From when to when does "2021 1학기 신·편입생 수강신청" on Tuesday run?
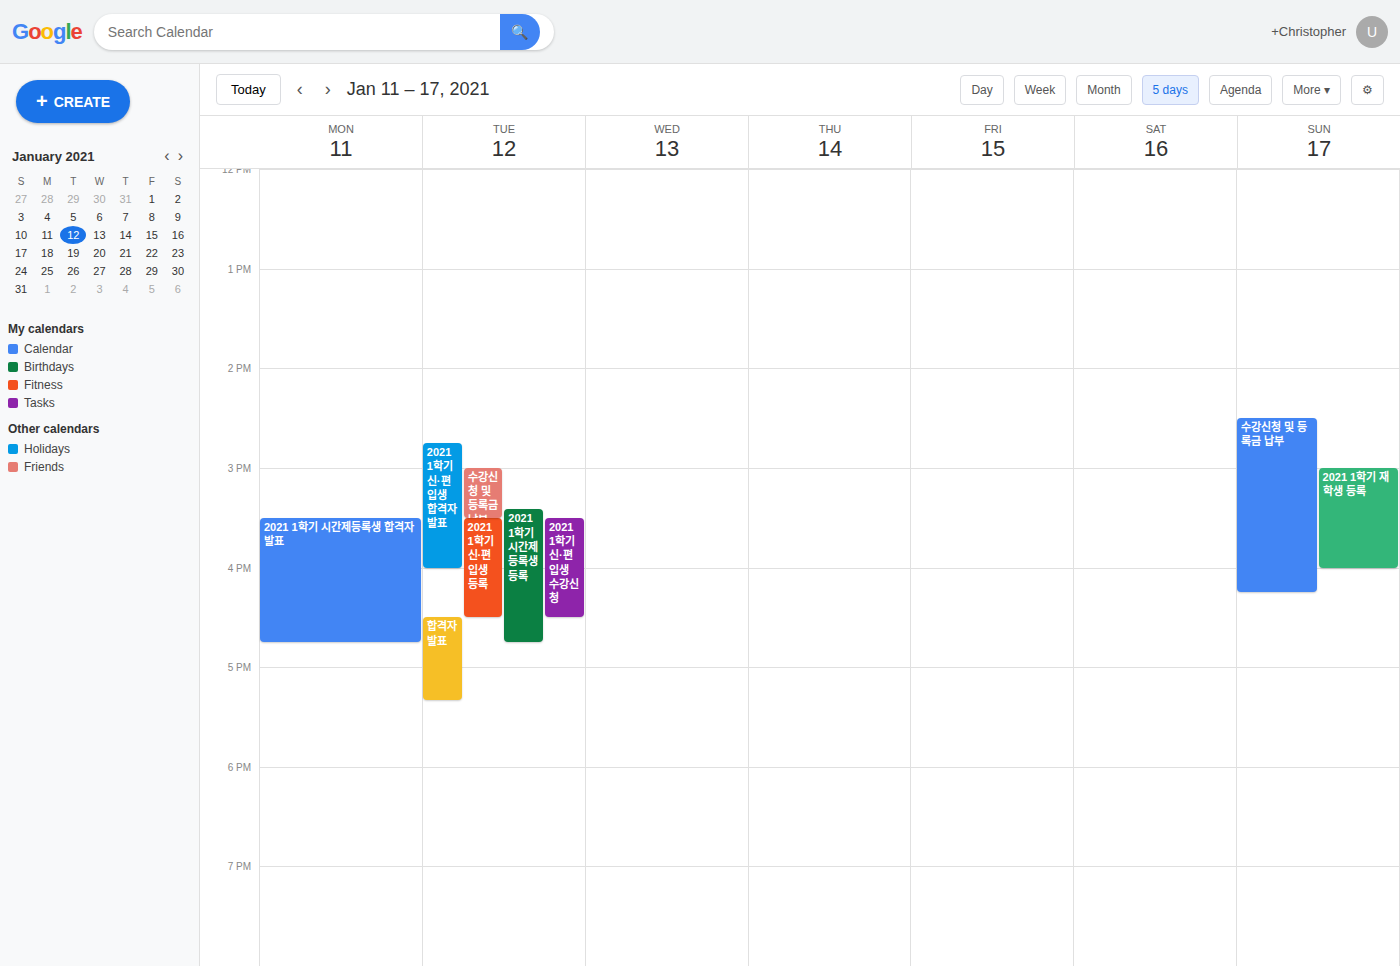
3:30 PM to 4:30 PM